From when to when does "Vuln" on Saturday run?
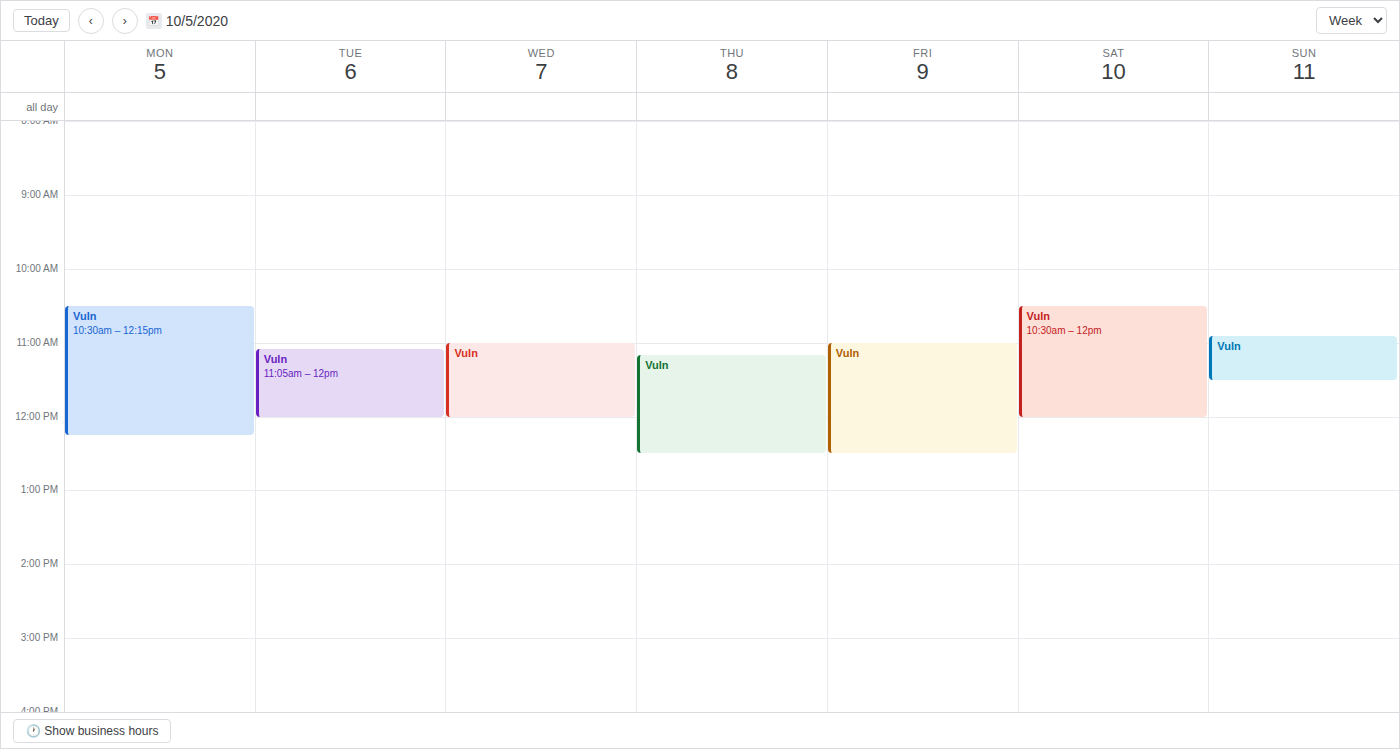
10:30 AM to 12:00 PM